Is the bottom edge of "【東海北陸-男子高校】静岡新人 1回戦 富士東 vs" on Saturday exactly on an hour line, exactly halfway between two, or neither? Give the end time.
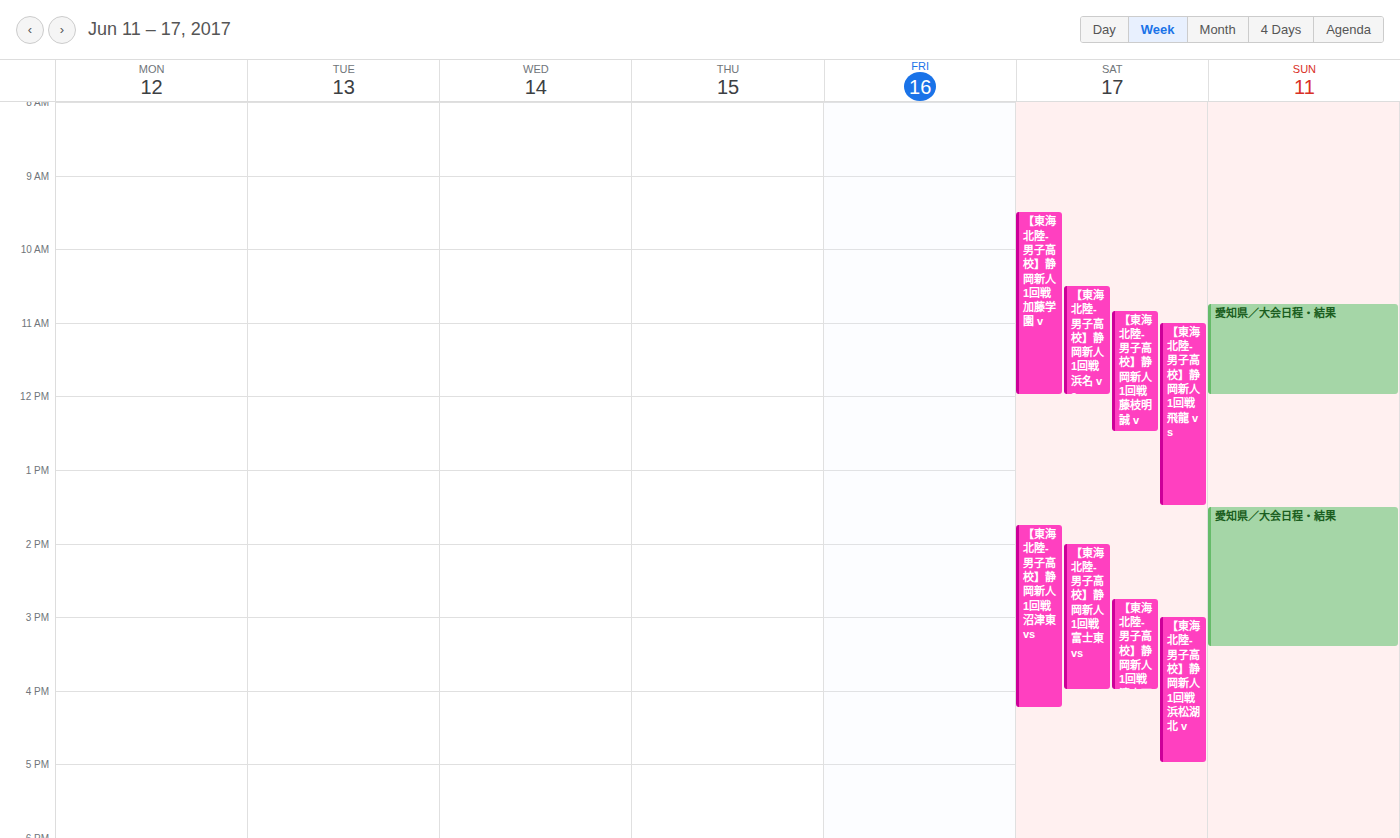
4:00 PM -- exactly on the 4 PM line.